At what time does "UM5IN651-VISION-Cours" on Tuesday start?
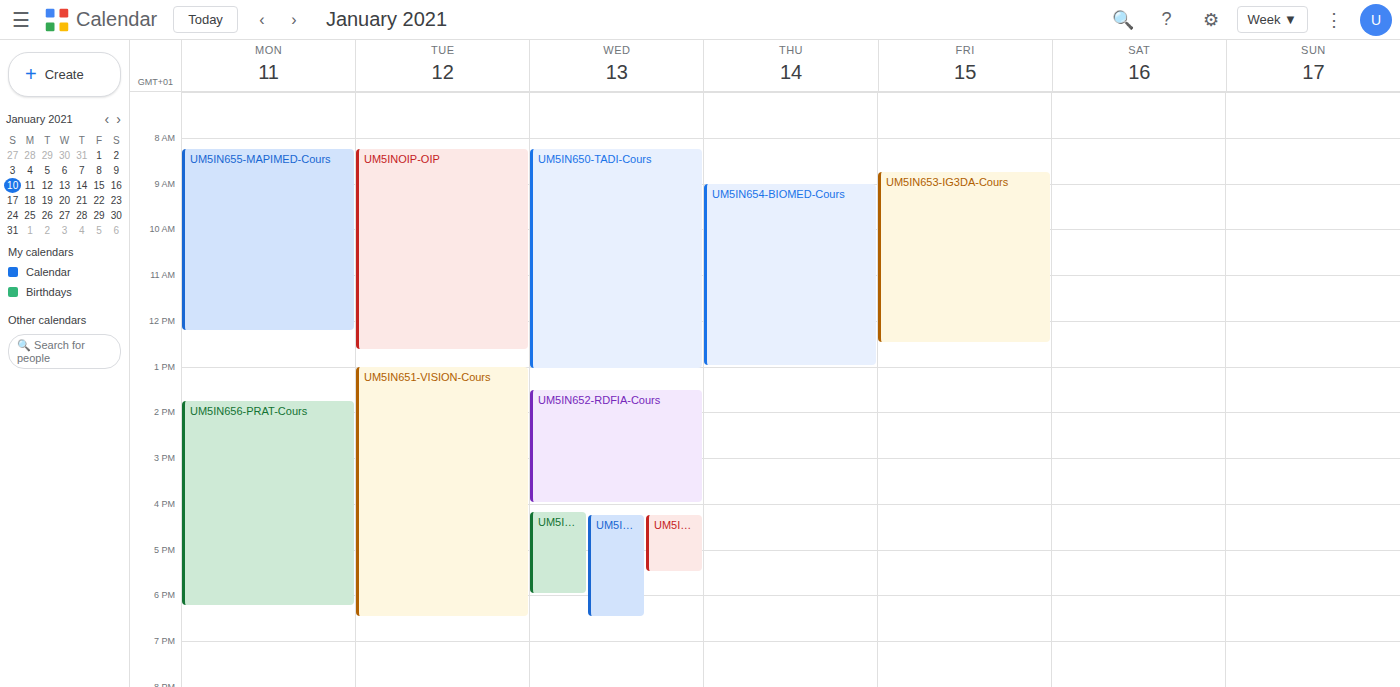
1:00 PM